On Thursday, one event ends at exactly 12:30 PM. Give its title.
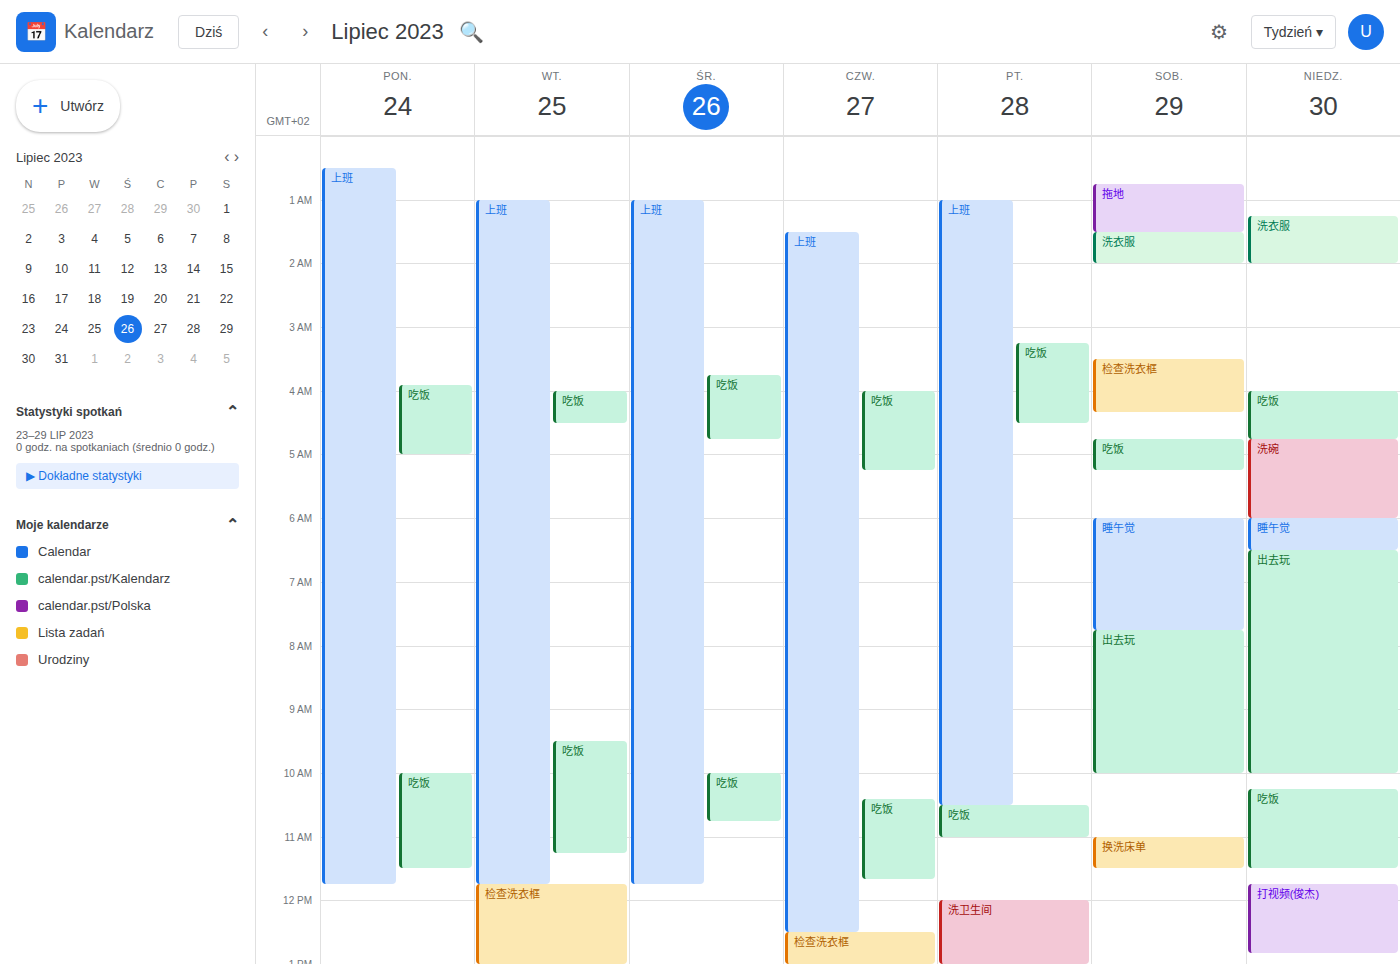
"上班"